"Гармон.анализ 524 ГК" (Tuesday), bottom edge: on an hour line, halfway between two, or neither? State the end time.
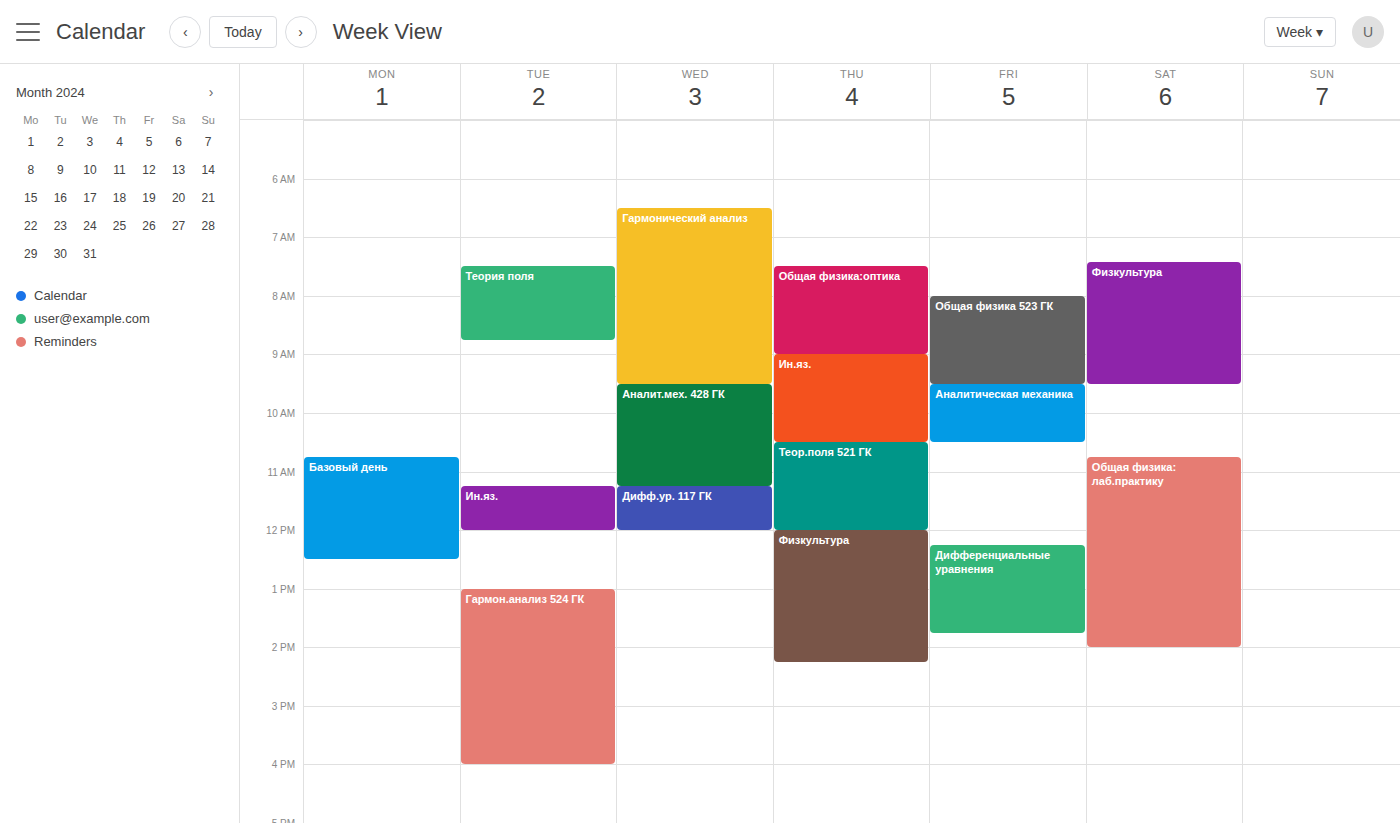
4:00 PM -- exactly on the 4 PM line.